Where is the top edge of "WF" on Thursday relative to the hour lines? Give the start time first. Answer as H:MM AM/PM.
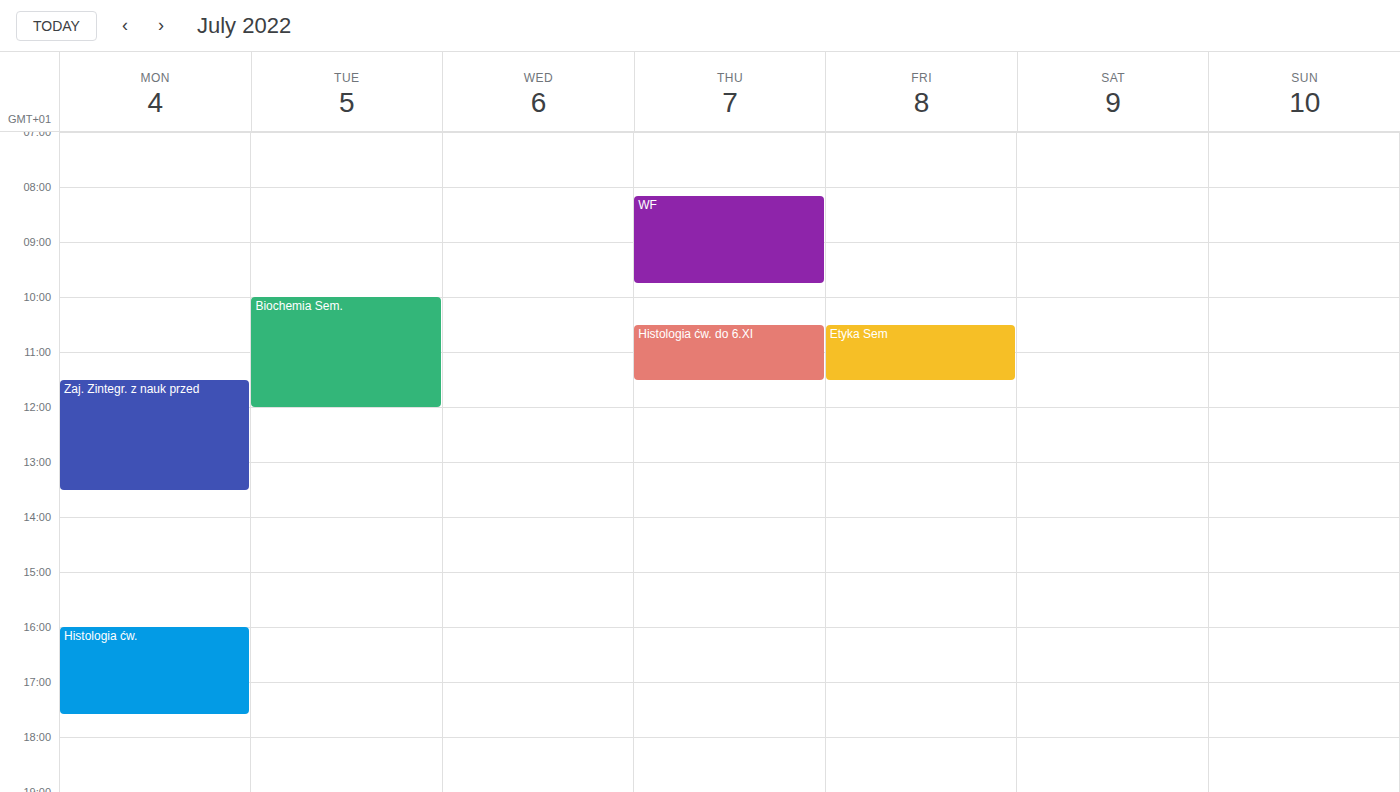
8:10 AM -- neither: 10 minutes below the 8 AM line and 50 minutes above the 9 AM line.